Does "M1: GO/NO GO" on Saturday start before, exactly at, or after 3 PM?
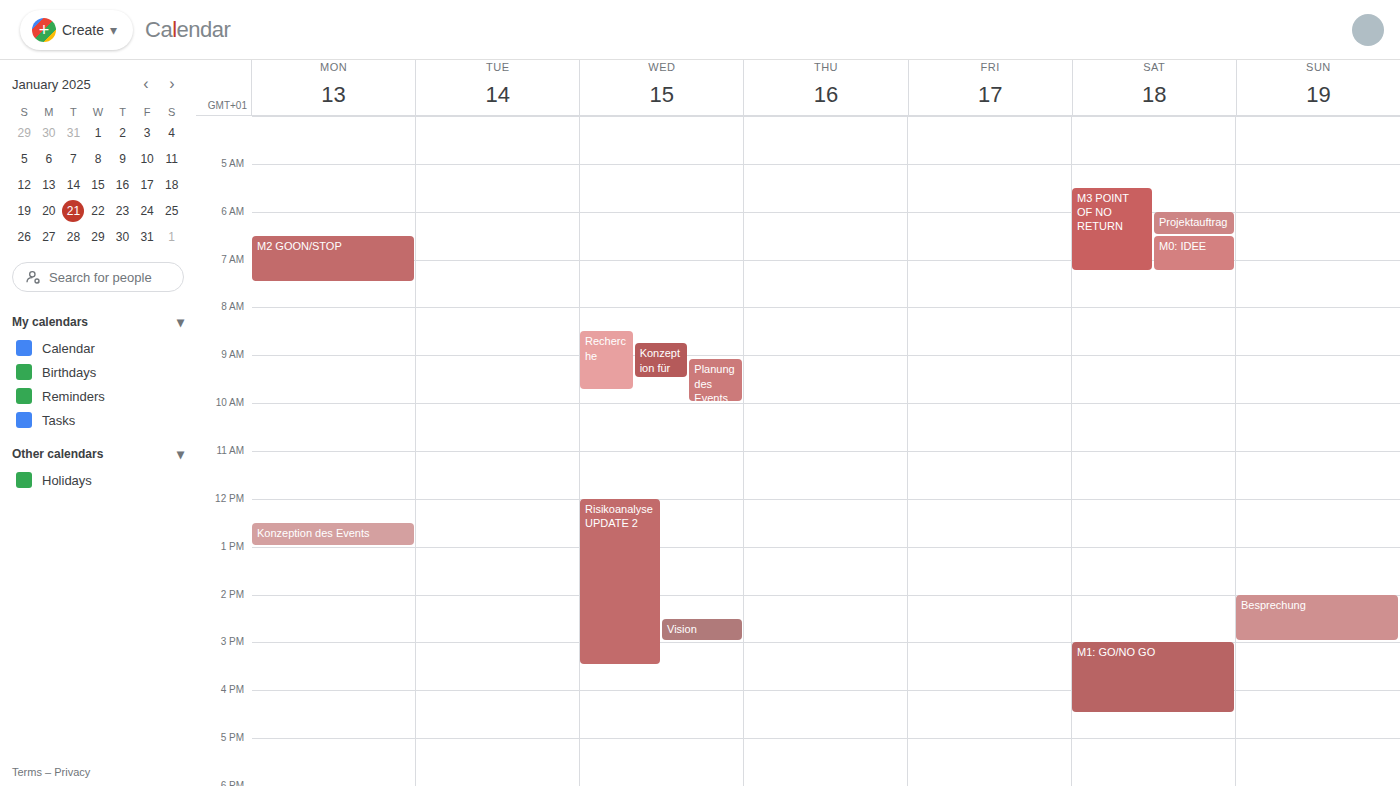
3:00 PM -- exactly at 3 PM, on the 3 PM line.